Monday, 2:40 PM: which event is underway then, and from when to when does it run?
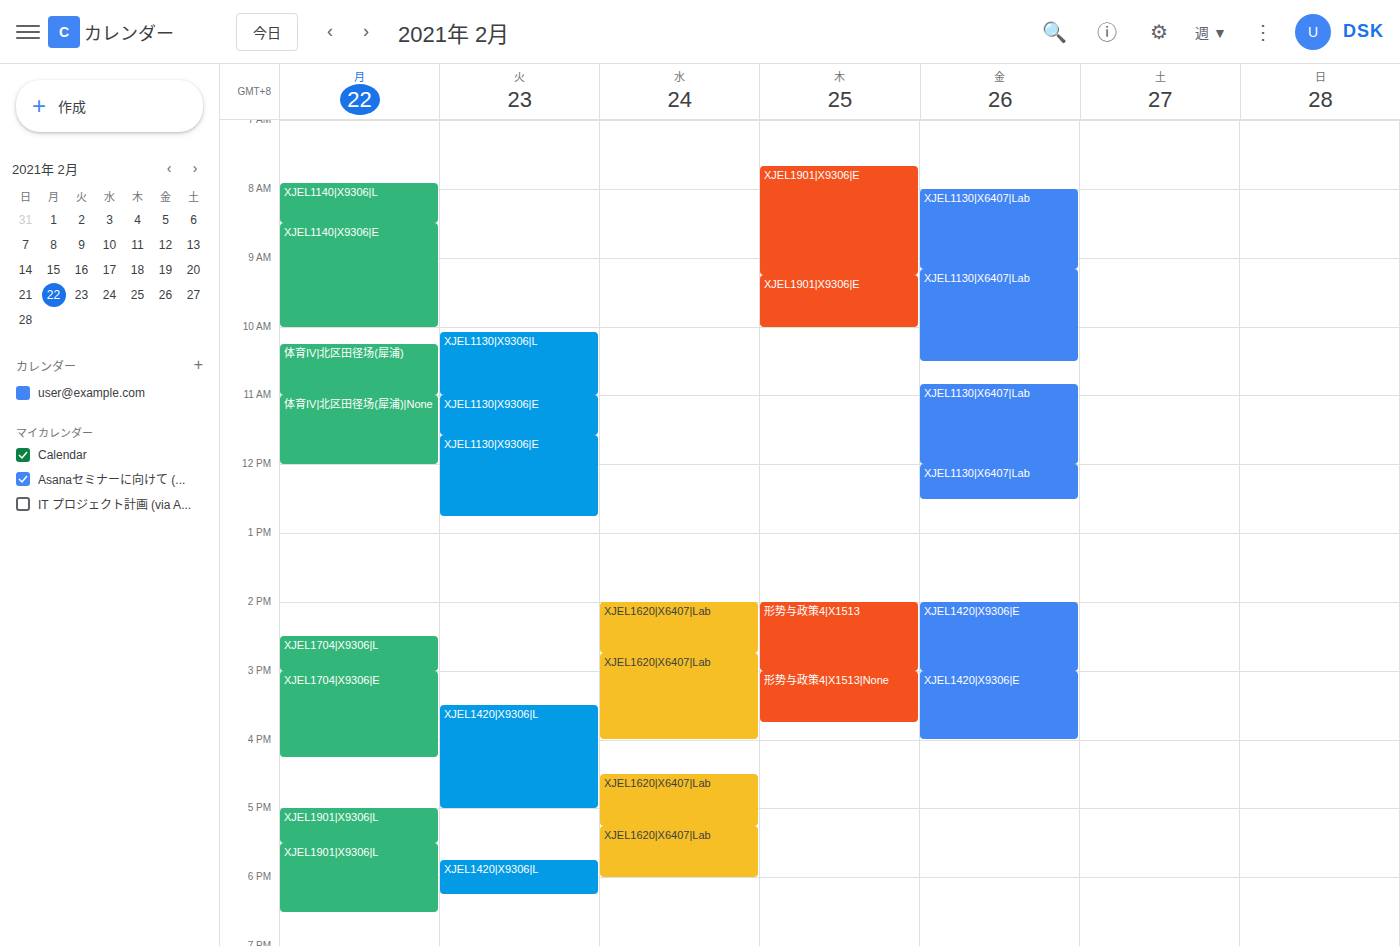
"XJEL1704|X9306|L", 2:30 PM to 3:00 PM